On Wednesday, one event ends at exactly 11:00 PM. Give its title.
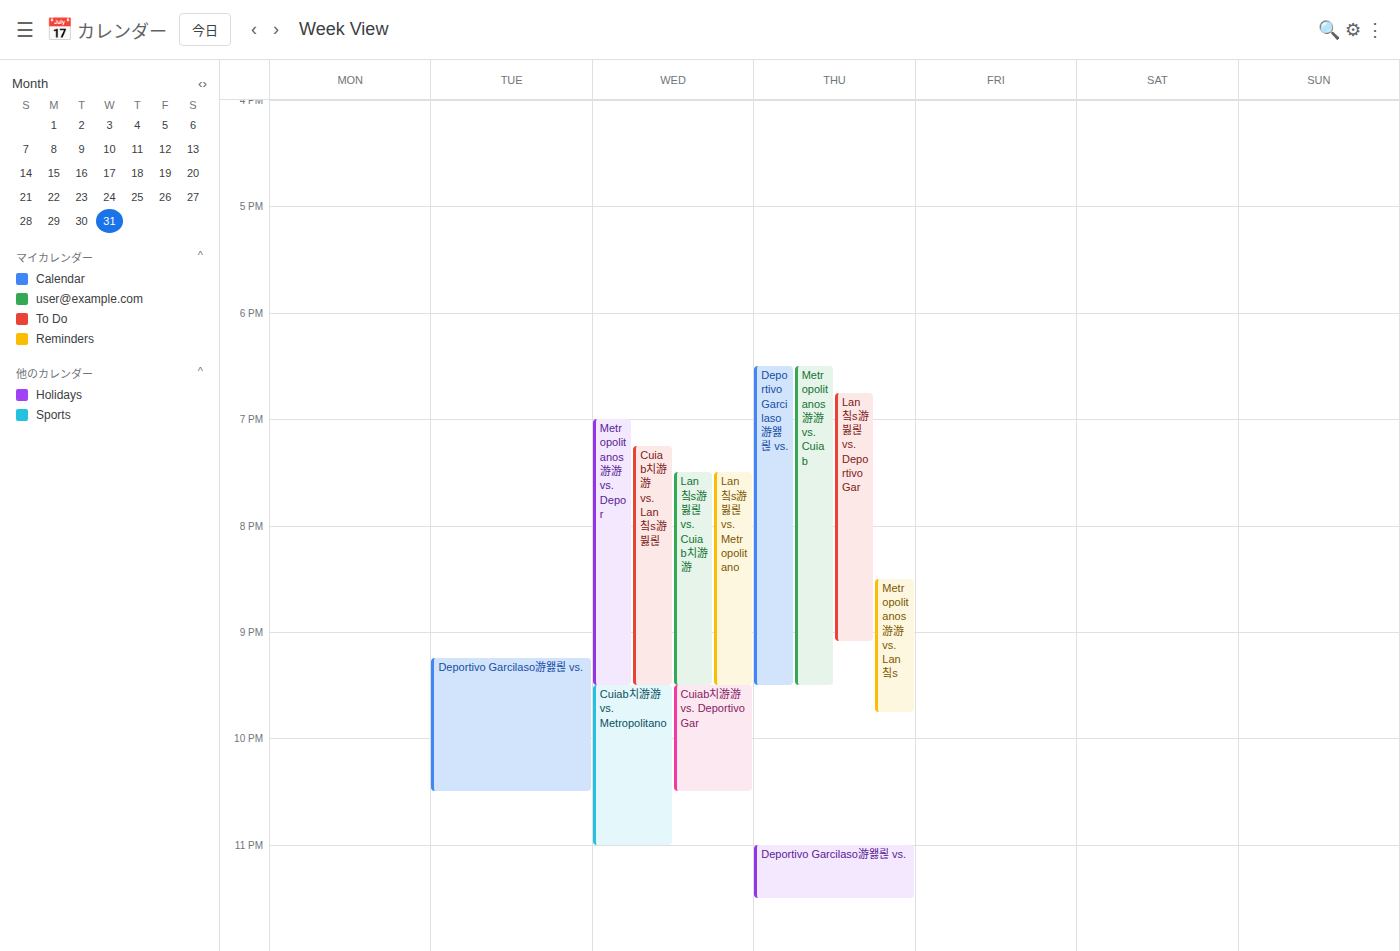
"Cuiab치游游 vs. Metropolitano"